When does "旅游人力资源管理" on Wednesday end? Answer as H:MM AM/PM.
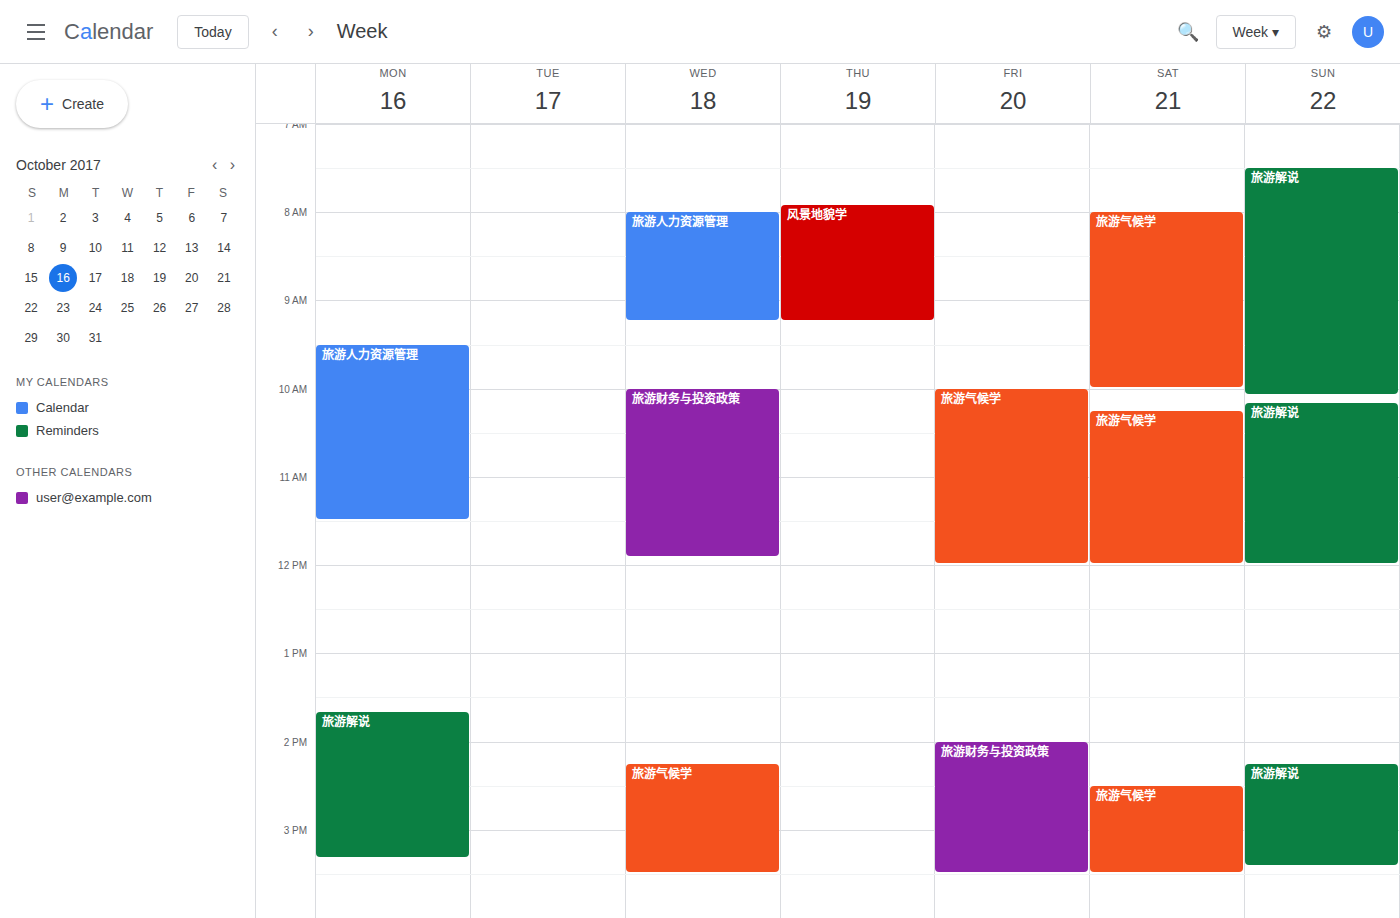
9:15 AM